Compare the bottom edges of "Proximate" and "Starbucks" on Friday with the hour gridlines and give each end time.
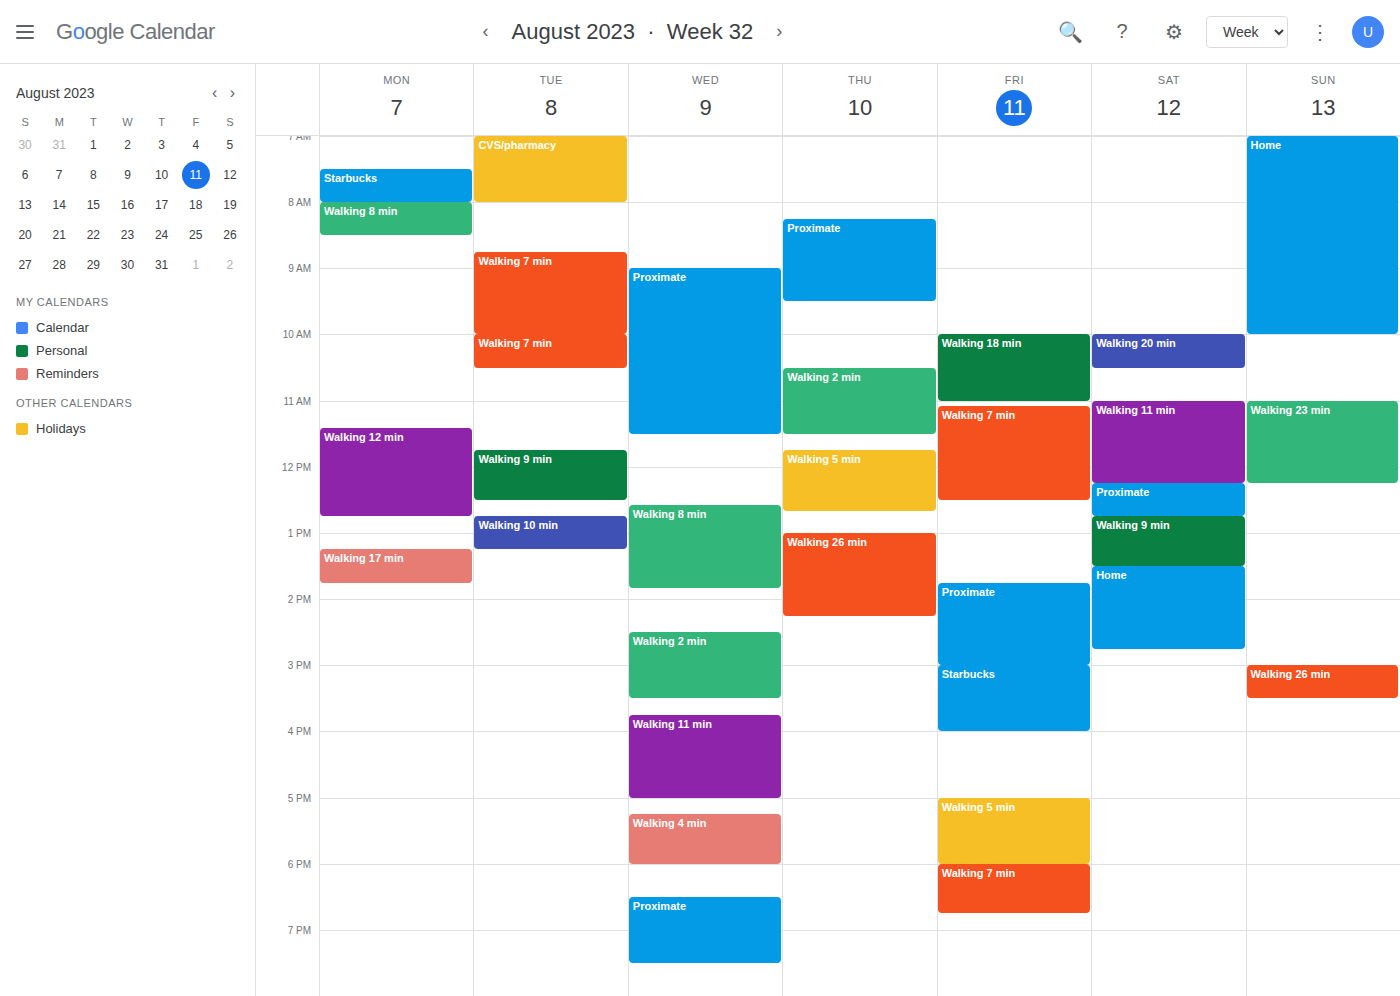
"Proximate": 3:00 PM, exactly on the 3 PM line. "Starbucks": 4:00 PM, exactly on the 4 PM line.